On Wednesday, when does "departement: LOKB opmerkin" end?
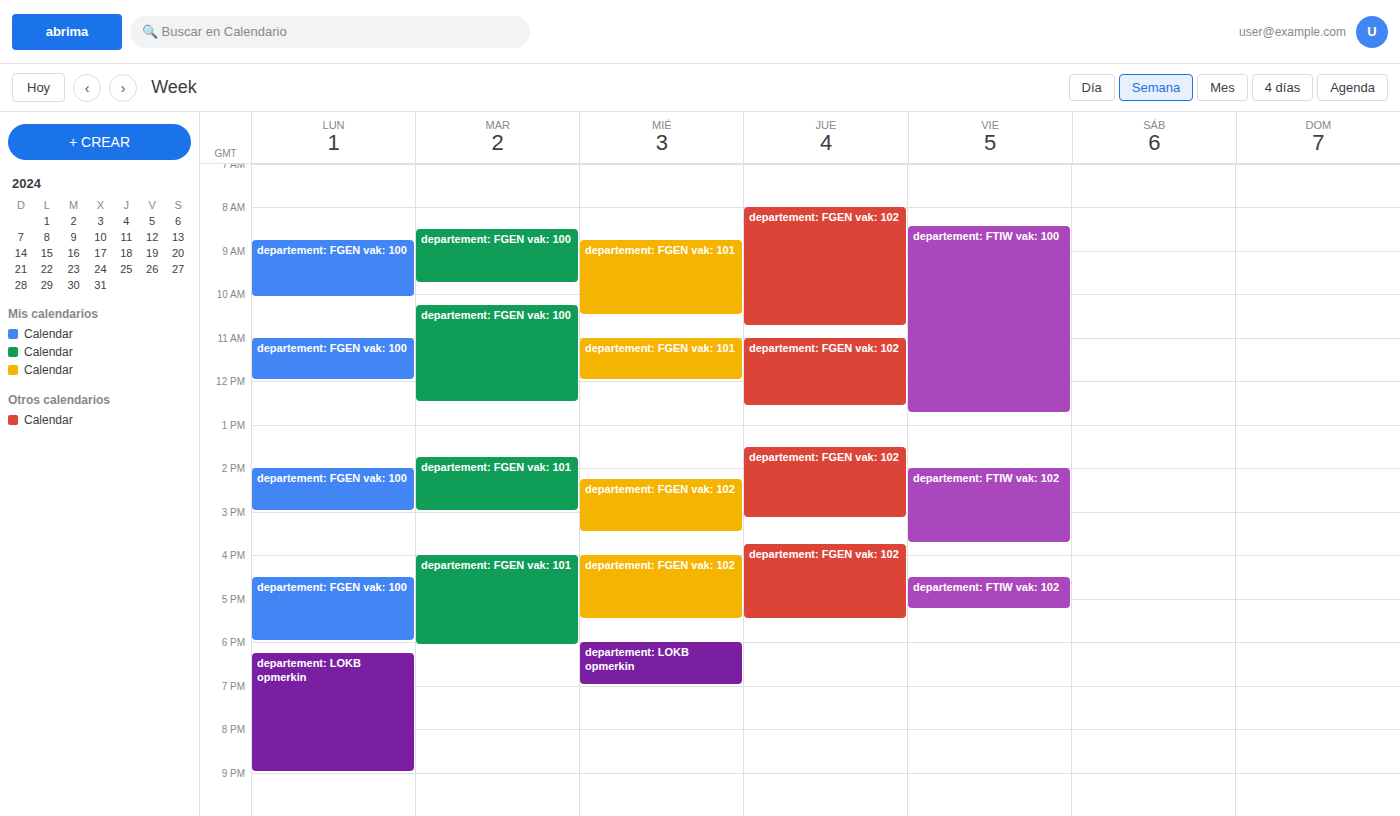
7:00 PM